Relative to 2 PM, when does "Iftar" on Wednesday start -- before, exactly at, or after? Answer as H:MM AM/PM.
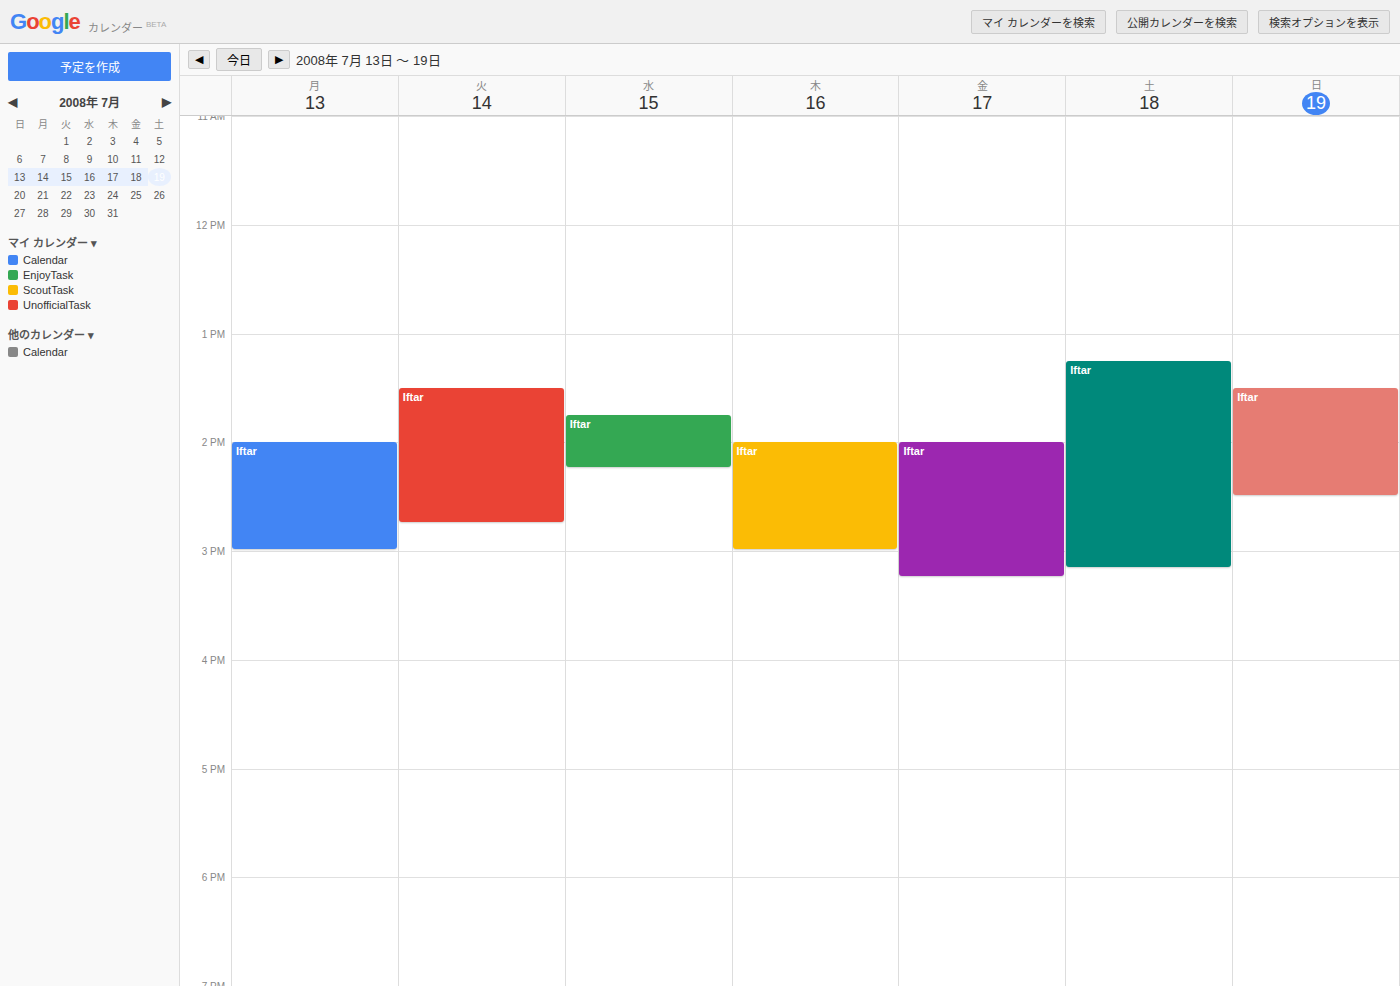
1:45 PM -- before 2 PM, 15 minutes above the 2 PM line.